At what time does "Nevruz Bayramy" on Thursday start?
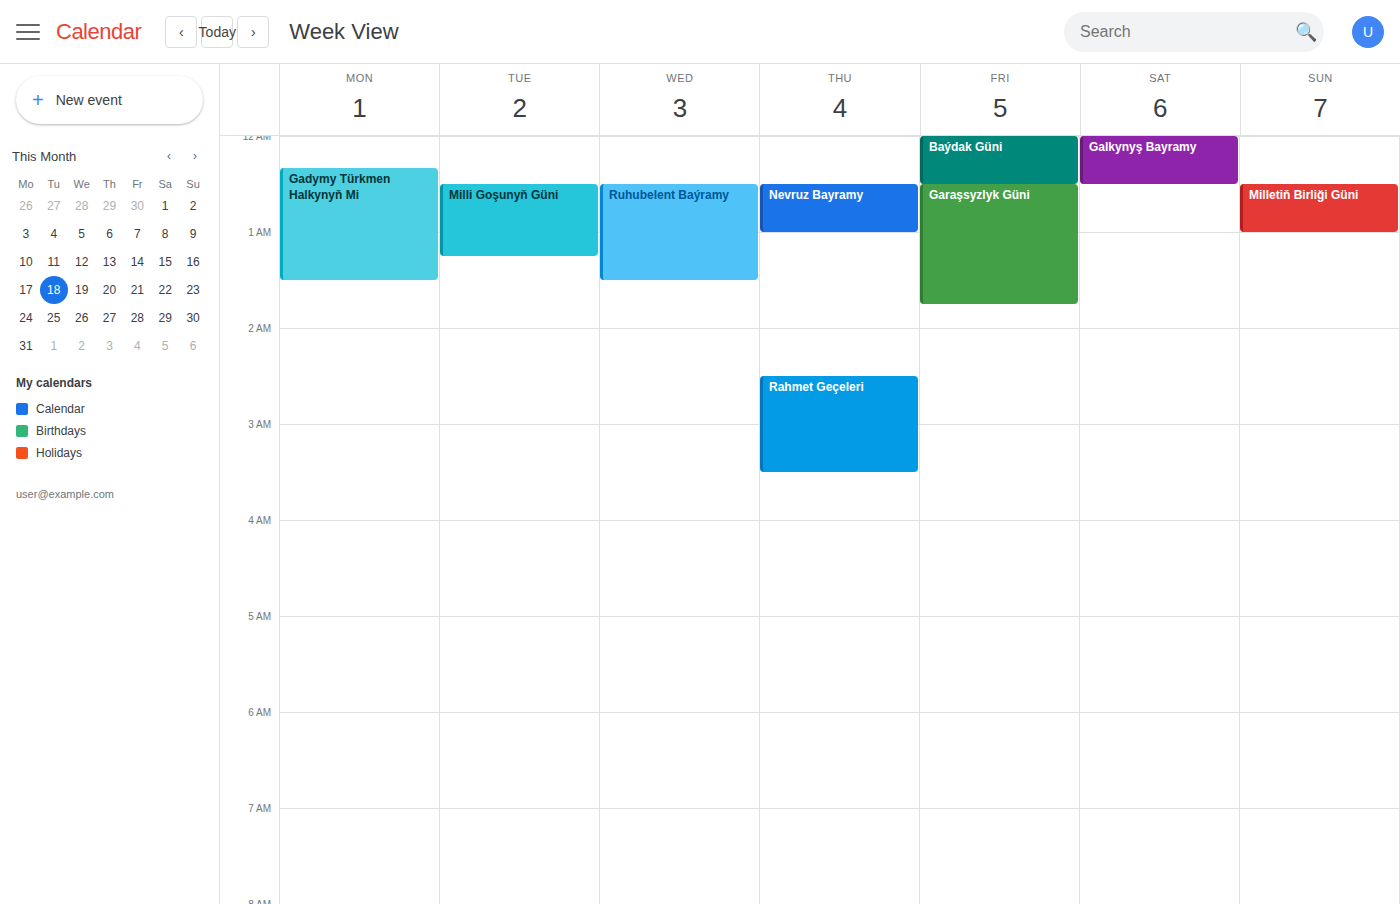
12:30 AM